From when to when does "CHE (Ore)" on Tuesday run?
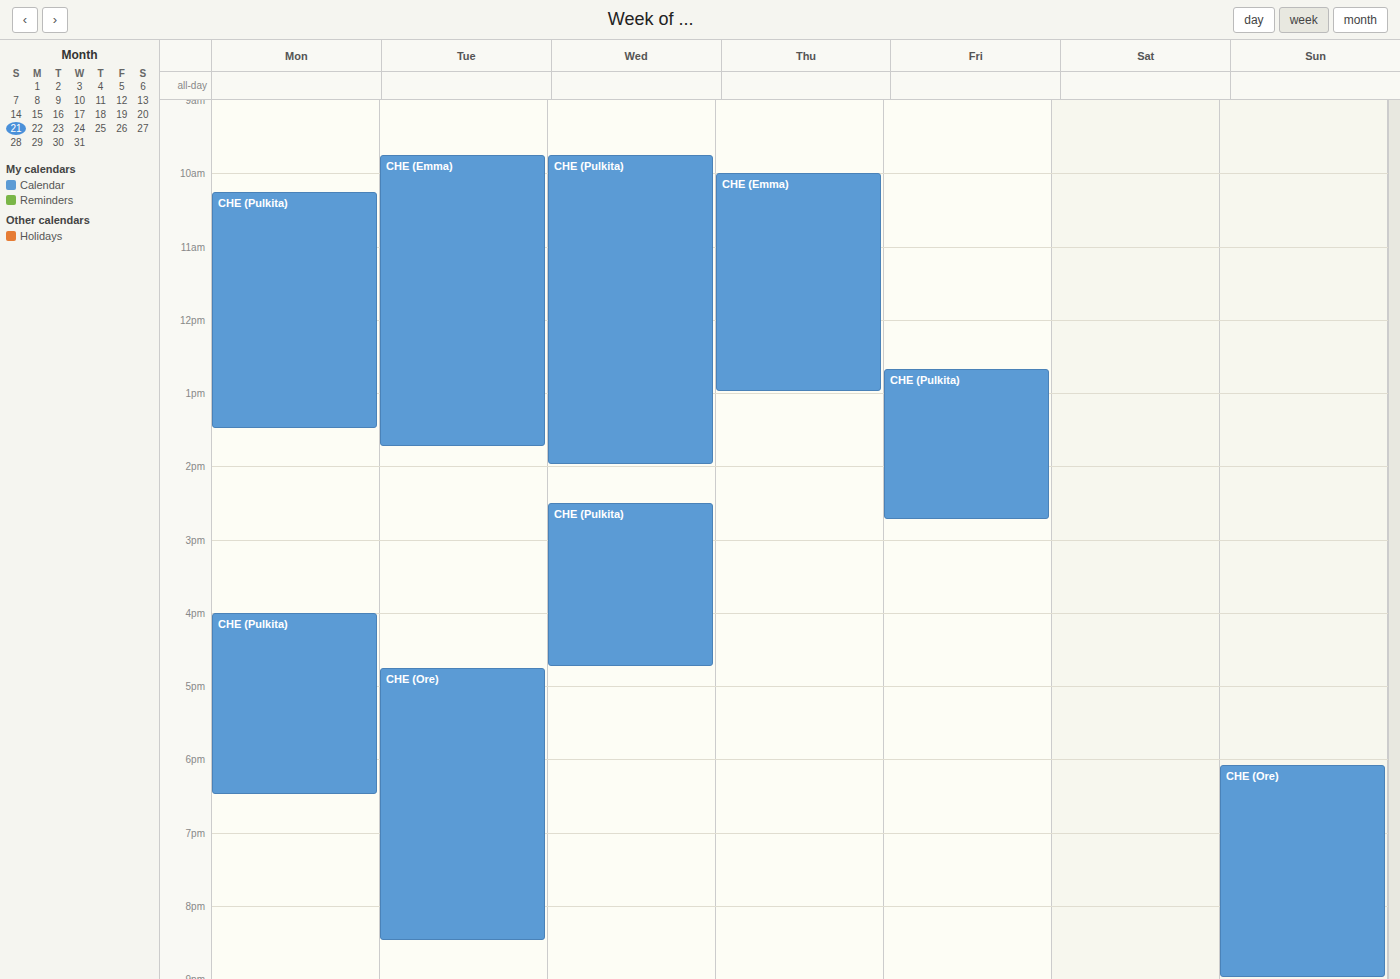
4:45 PM to 8:30 PM